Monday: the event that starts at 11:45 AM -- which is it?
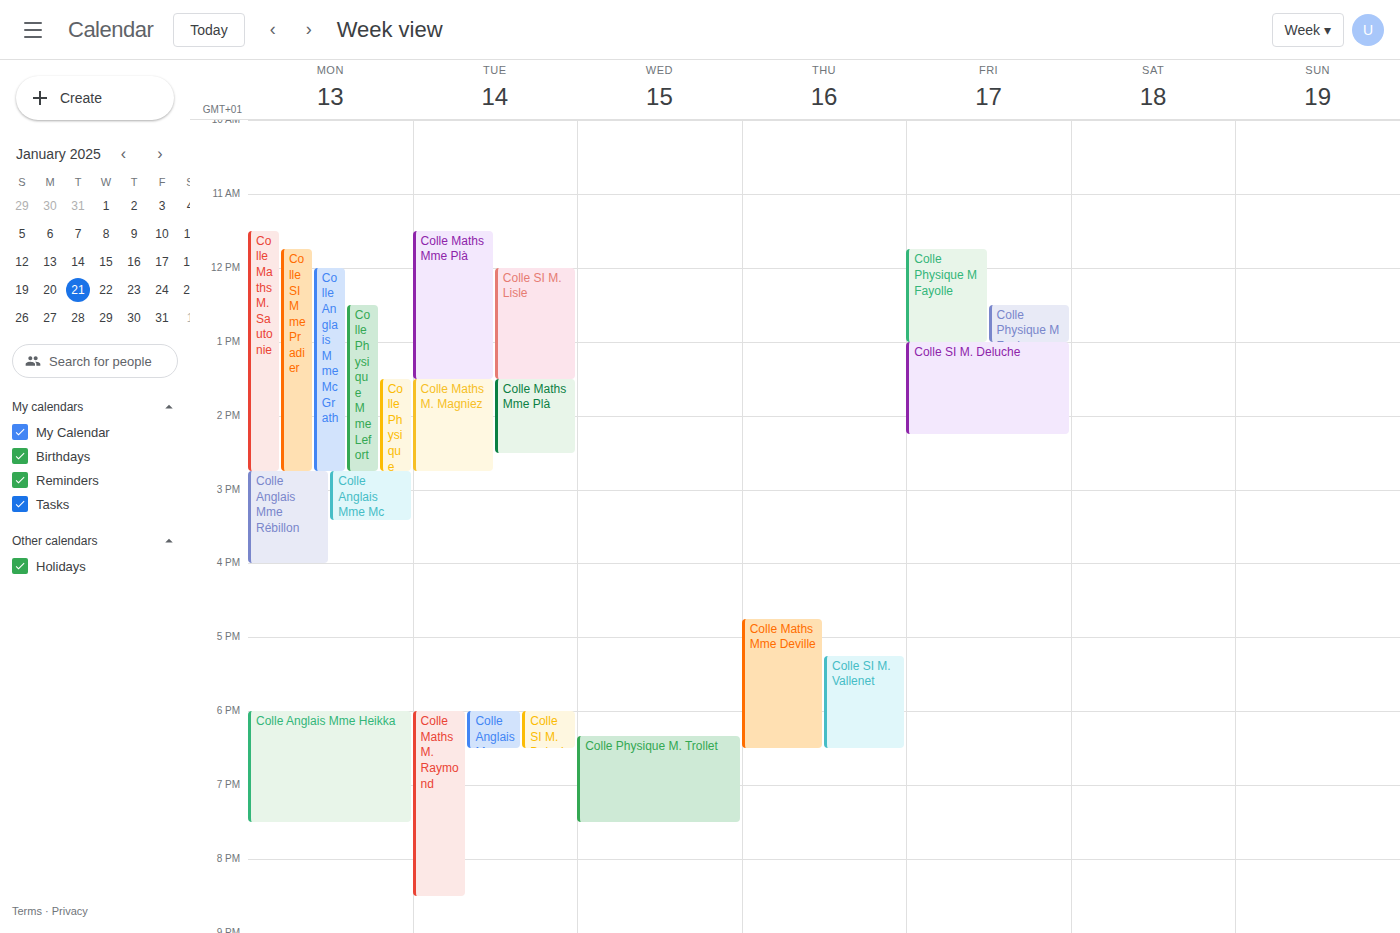
"Colle SI Mme Pradier"